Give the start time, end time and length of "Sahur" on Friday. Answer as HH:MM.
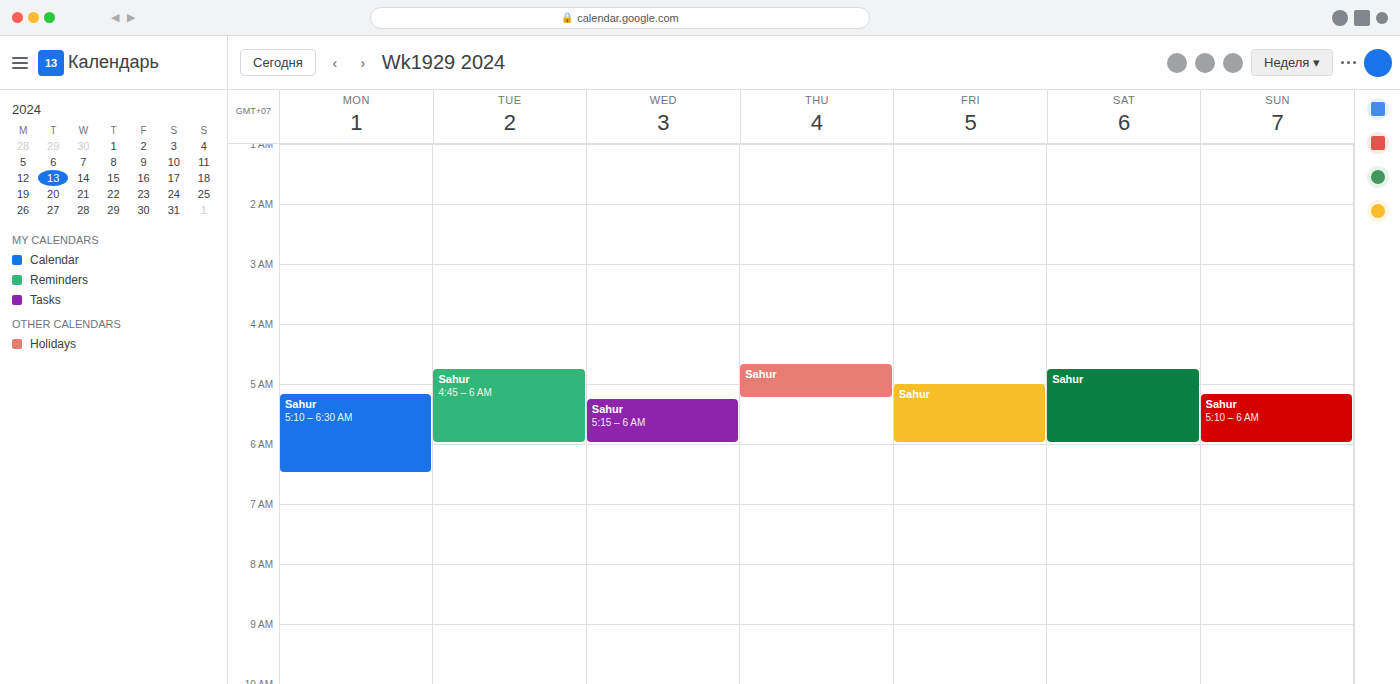
05:00 to 06:00, 1 hour